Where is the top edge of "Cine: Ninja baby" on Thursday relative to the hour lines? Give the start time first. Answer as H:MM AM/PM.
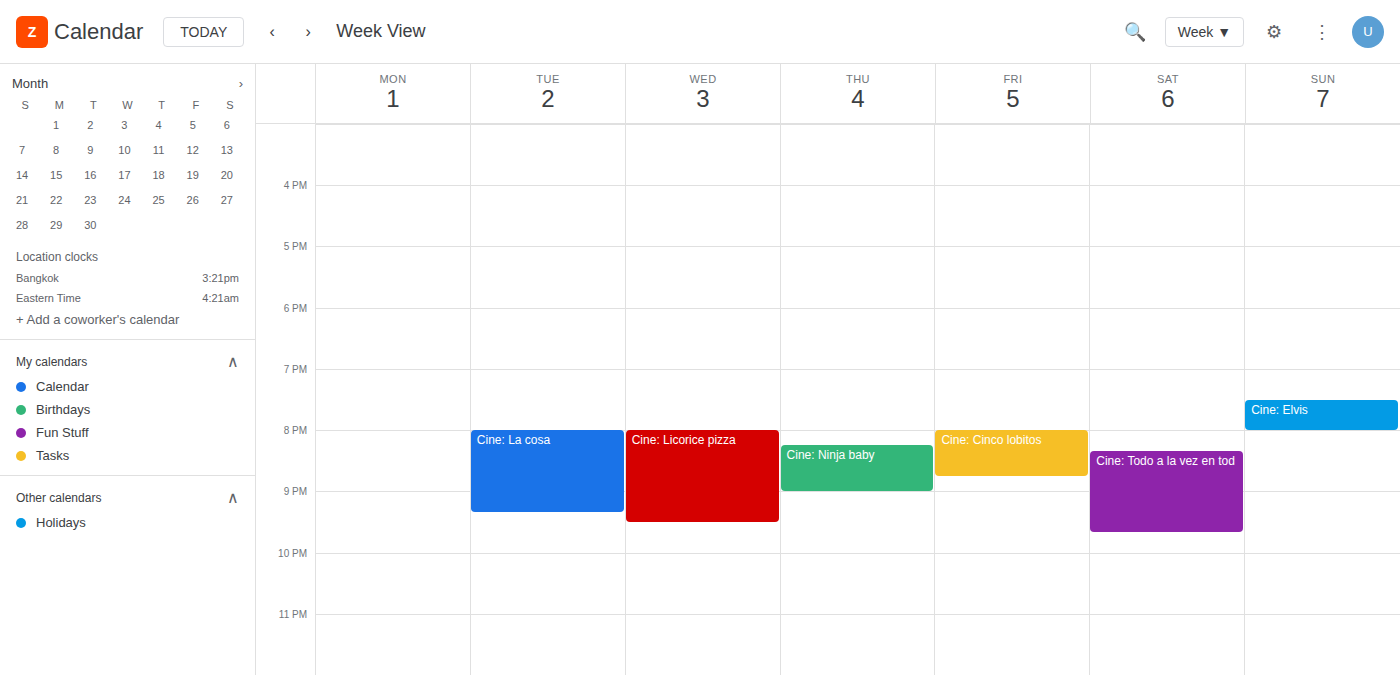
8:15 PM -- neither: a quarter of the way from the 8 PM line to the 9 PM line.